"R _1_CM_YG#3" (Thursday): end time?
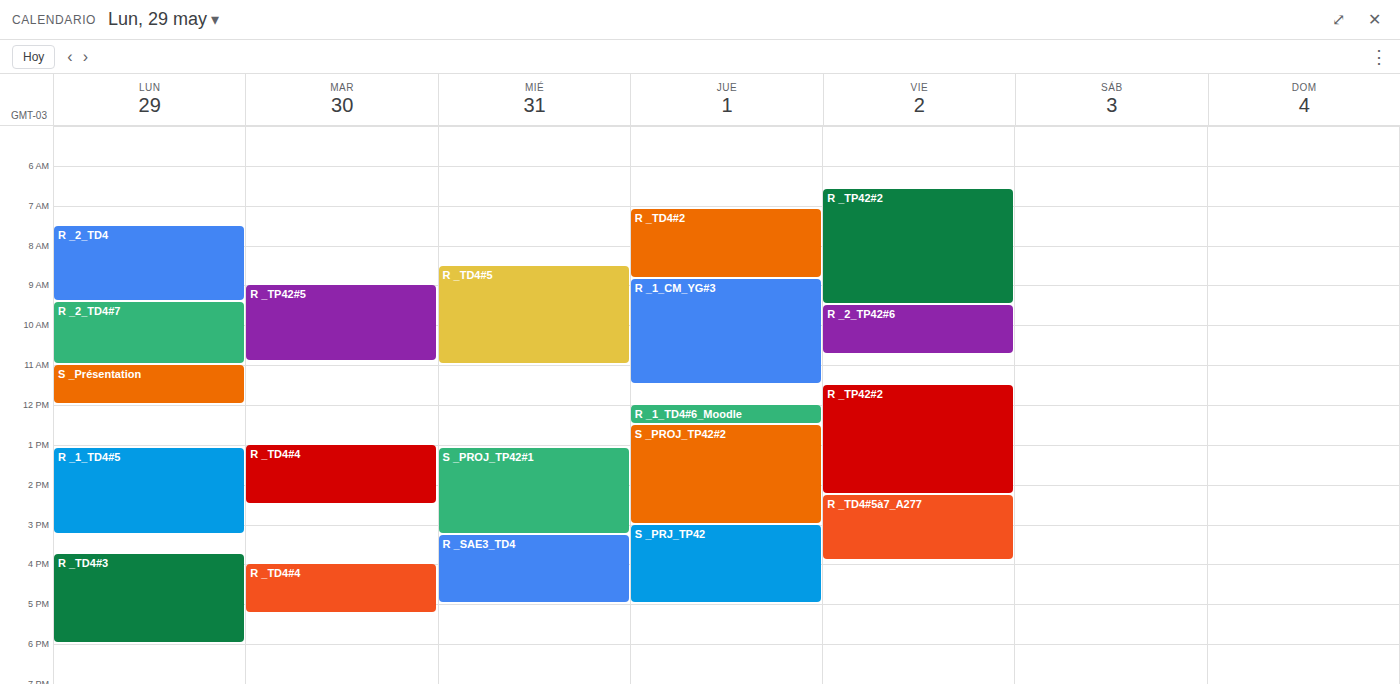
11:30 AM